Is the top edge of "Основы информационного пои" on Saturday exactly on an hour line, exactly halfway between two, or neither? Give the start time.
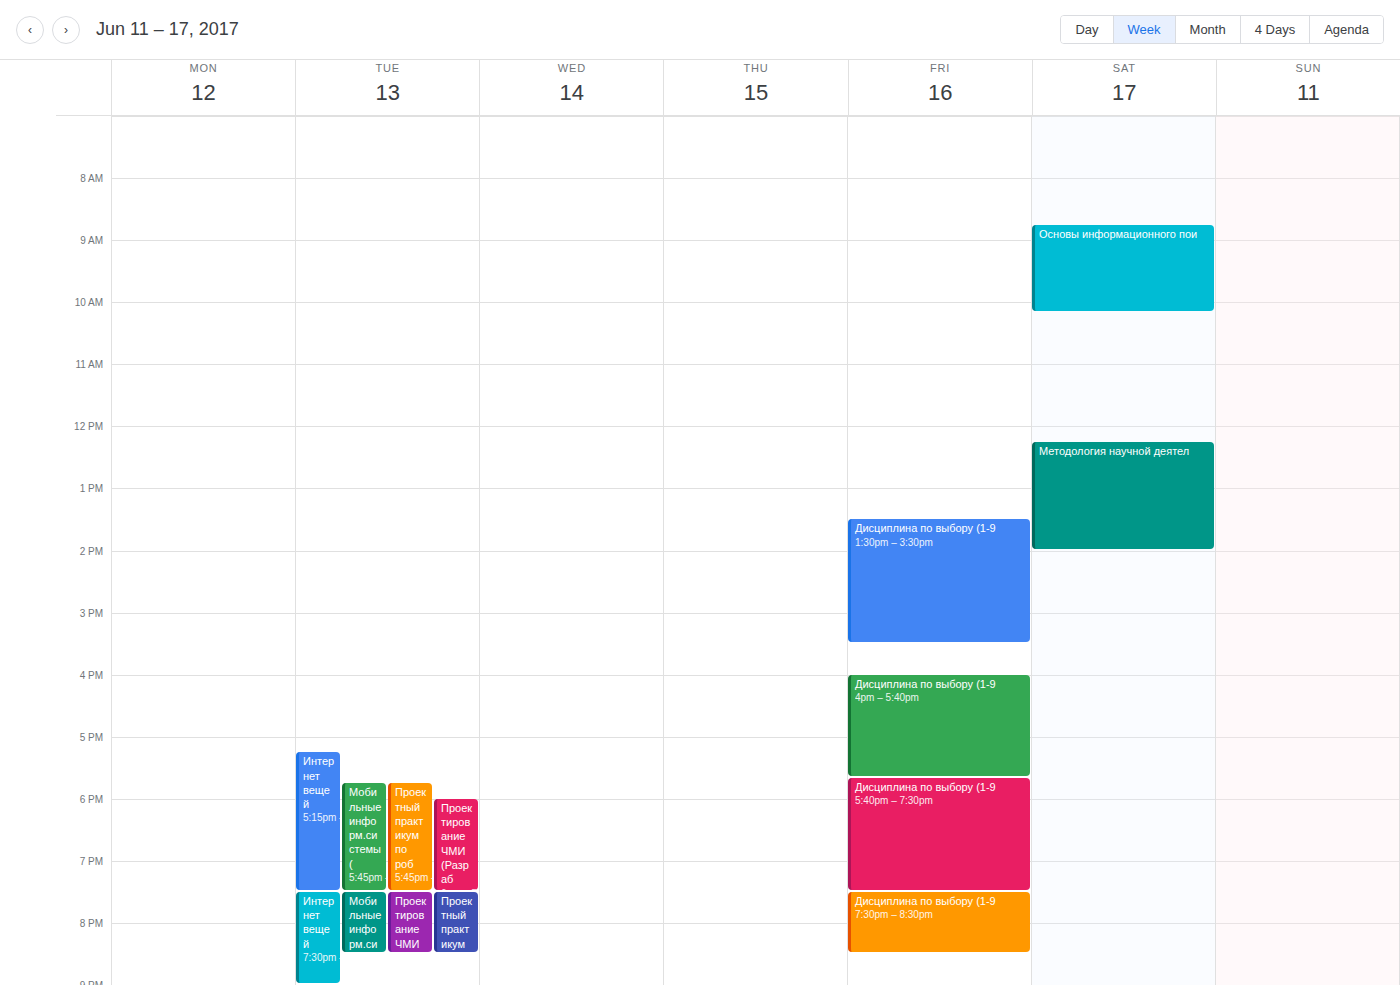
8:45 AM -- neither: three quarters of the way from the 8 AM line to the 9 AM line.